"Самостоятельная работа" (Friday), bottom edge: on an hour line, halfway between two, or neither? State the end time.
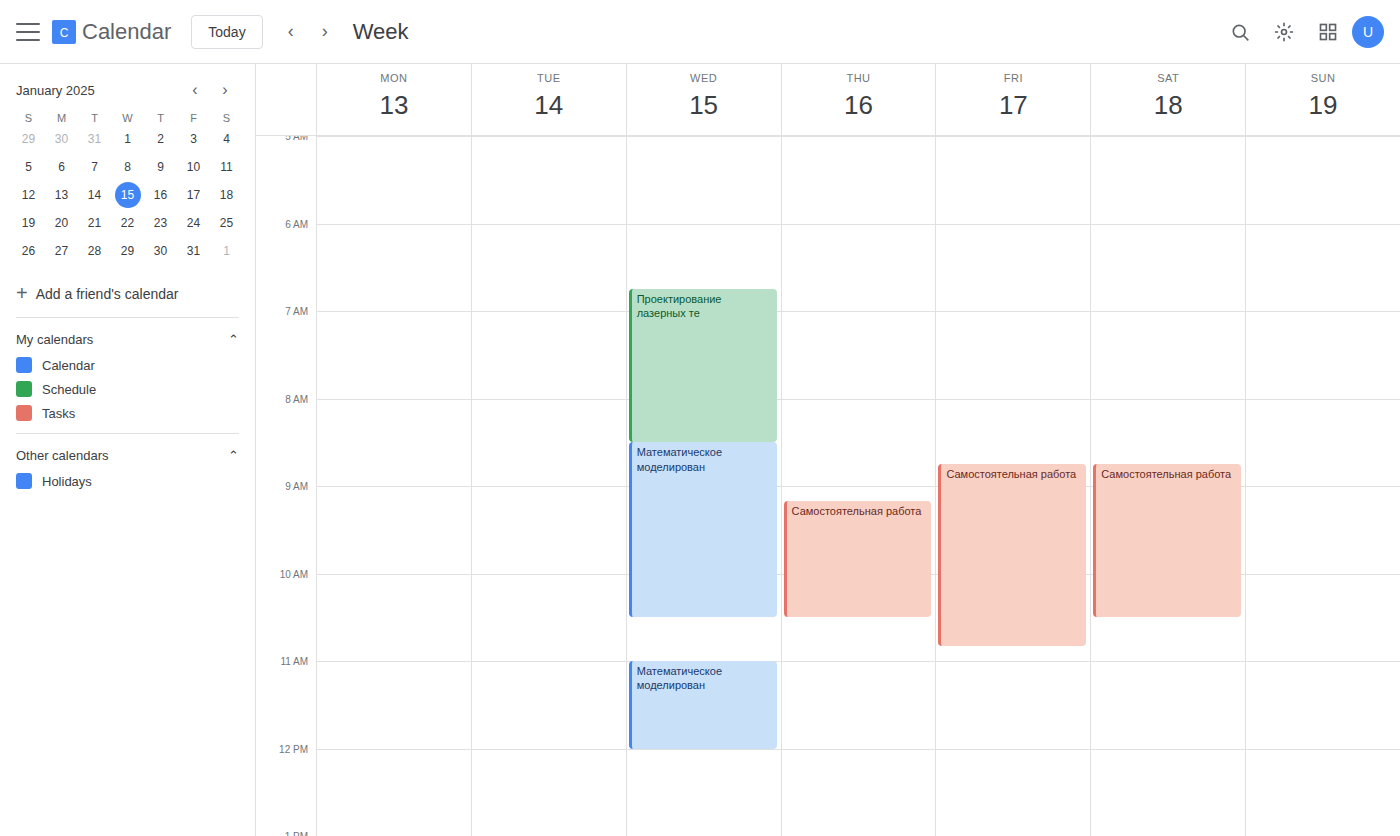
10:50 AM -- neither: 50 minutes below the 10 AM line and 10 minutes above the 11 AM line.